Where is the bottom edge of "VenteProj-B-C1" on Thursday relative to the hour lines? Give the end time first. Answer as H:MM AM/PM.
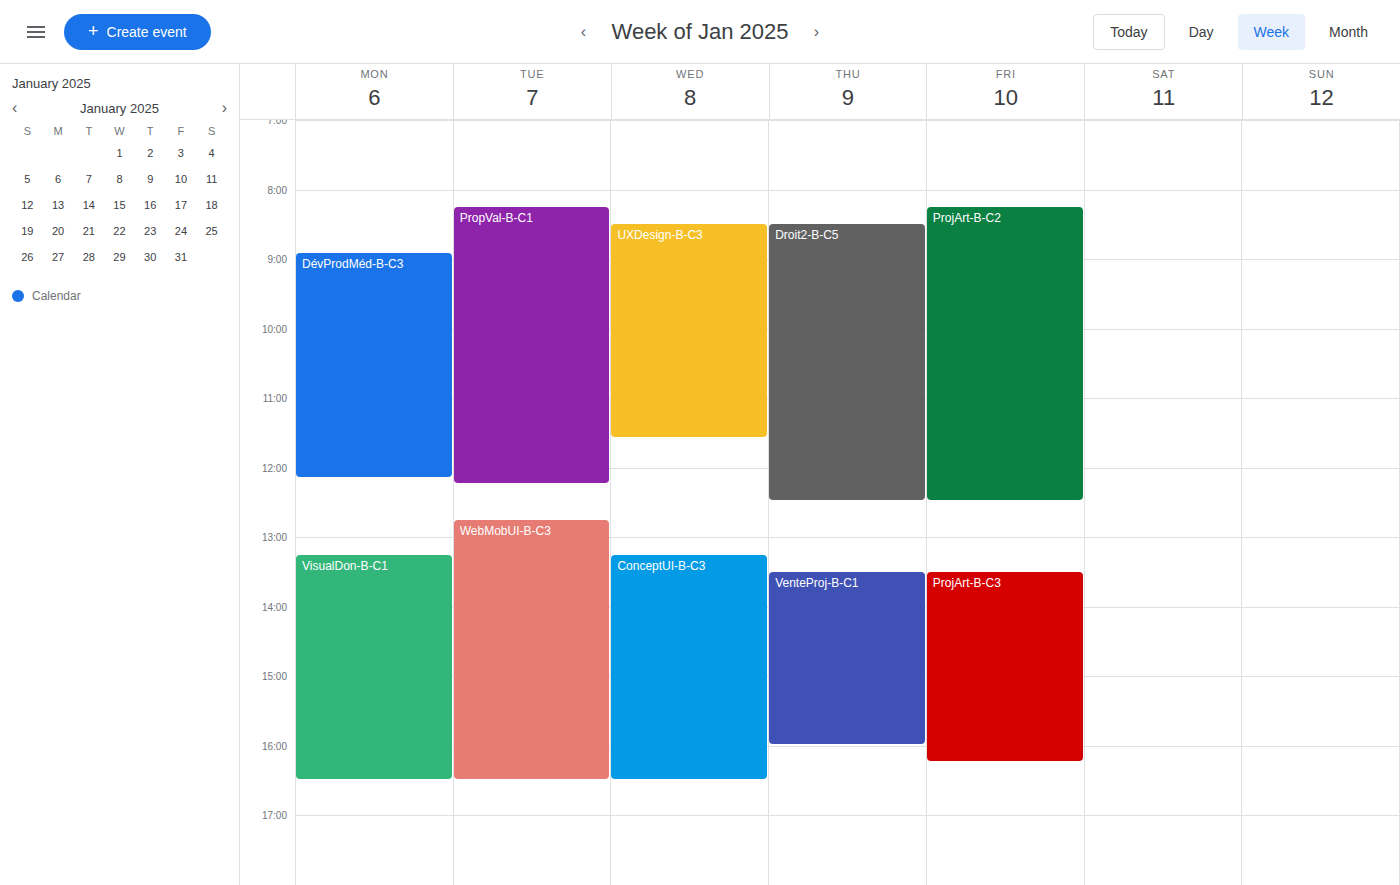
4:00 PM -- exactly on the 4 PM line.